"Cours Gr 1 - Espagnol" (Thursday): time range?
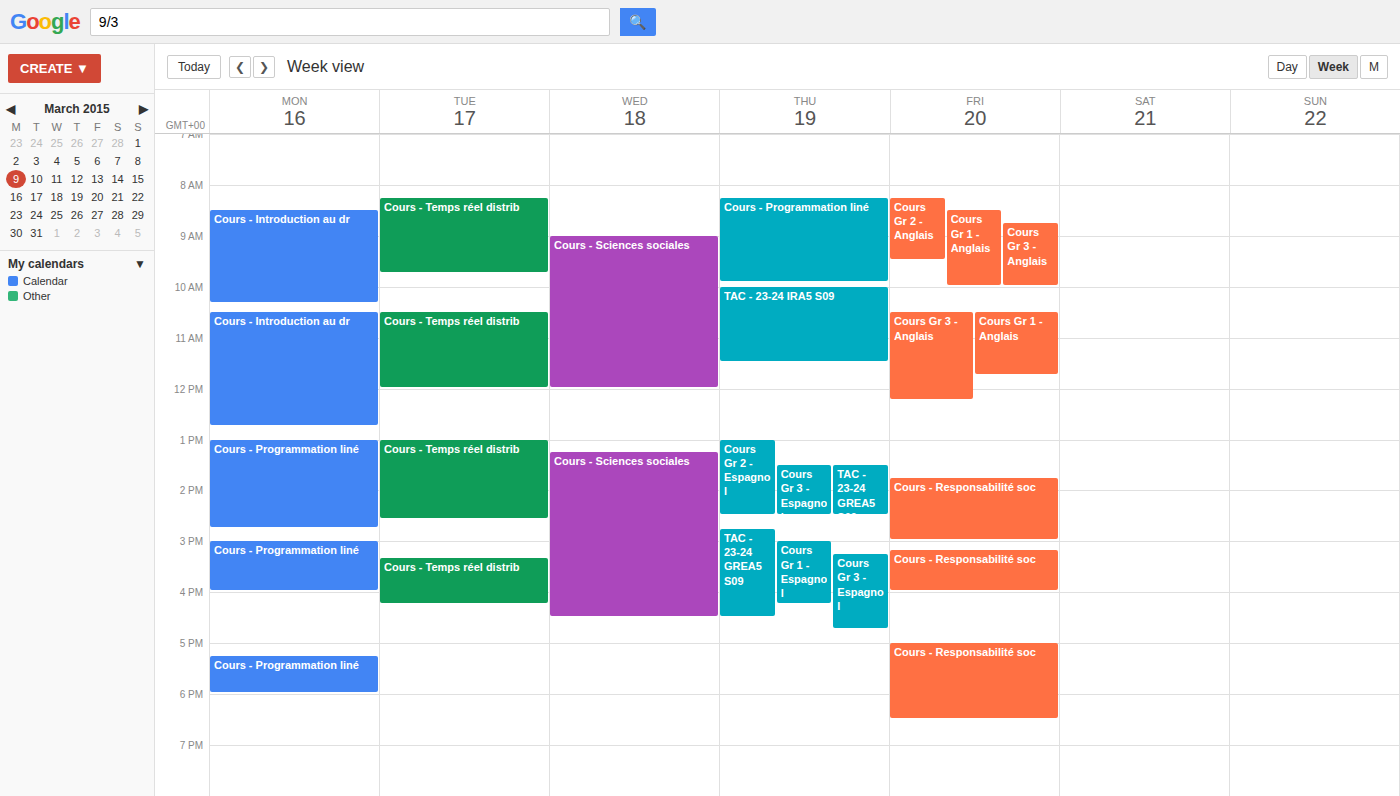
3:00 PM to 4:15 PM